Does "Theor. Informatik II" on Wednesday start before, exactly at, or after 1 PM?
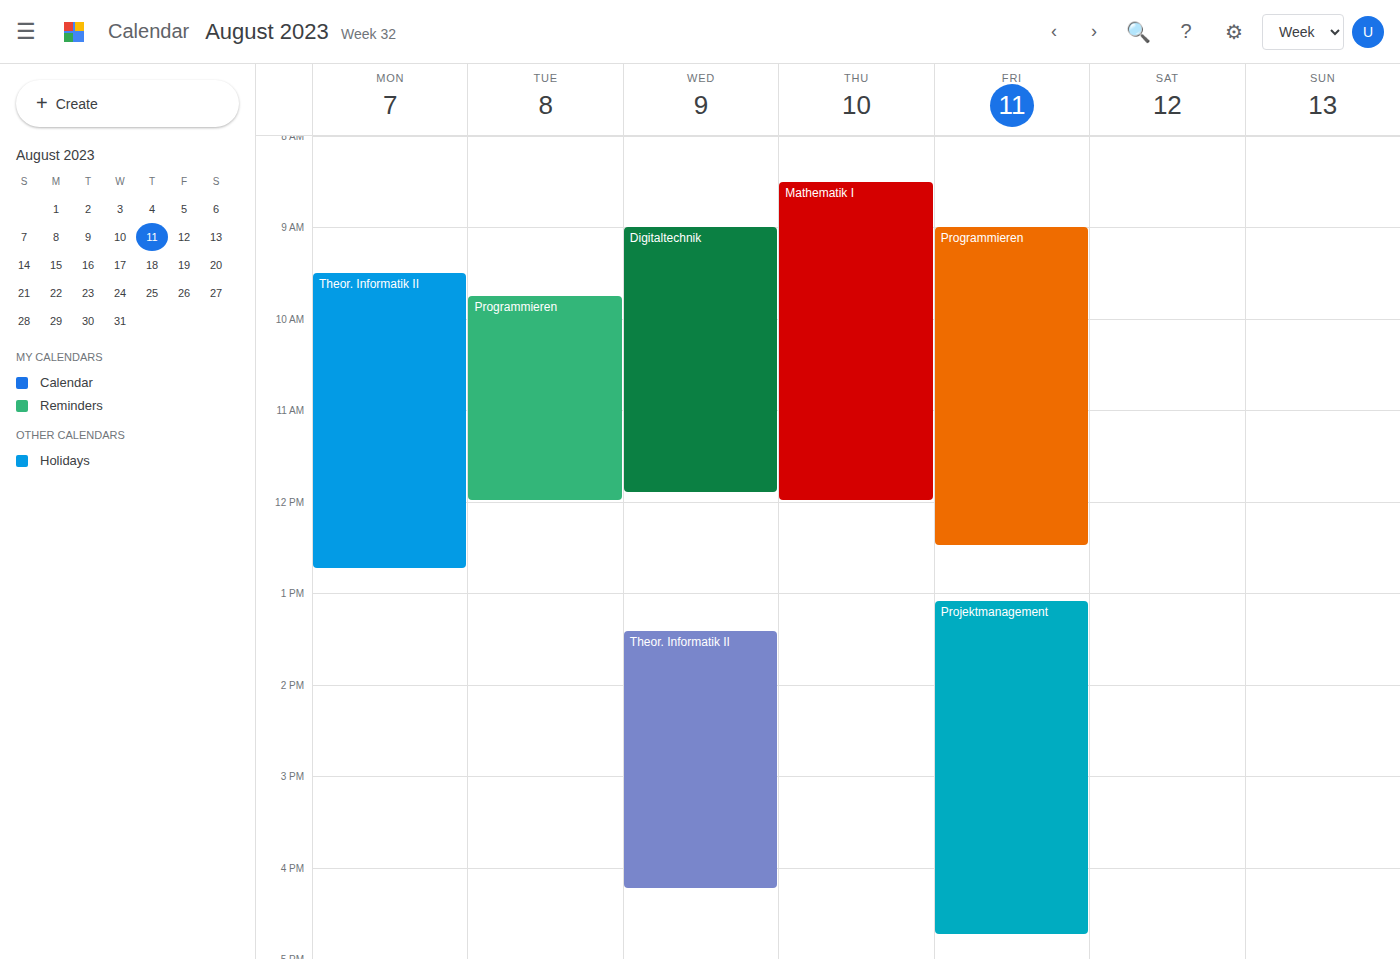
1:25 PM -- after 1 PM, 25 minutes below the 1 PM line.